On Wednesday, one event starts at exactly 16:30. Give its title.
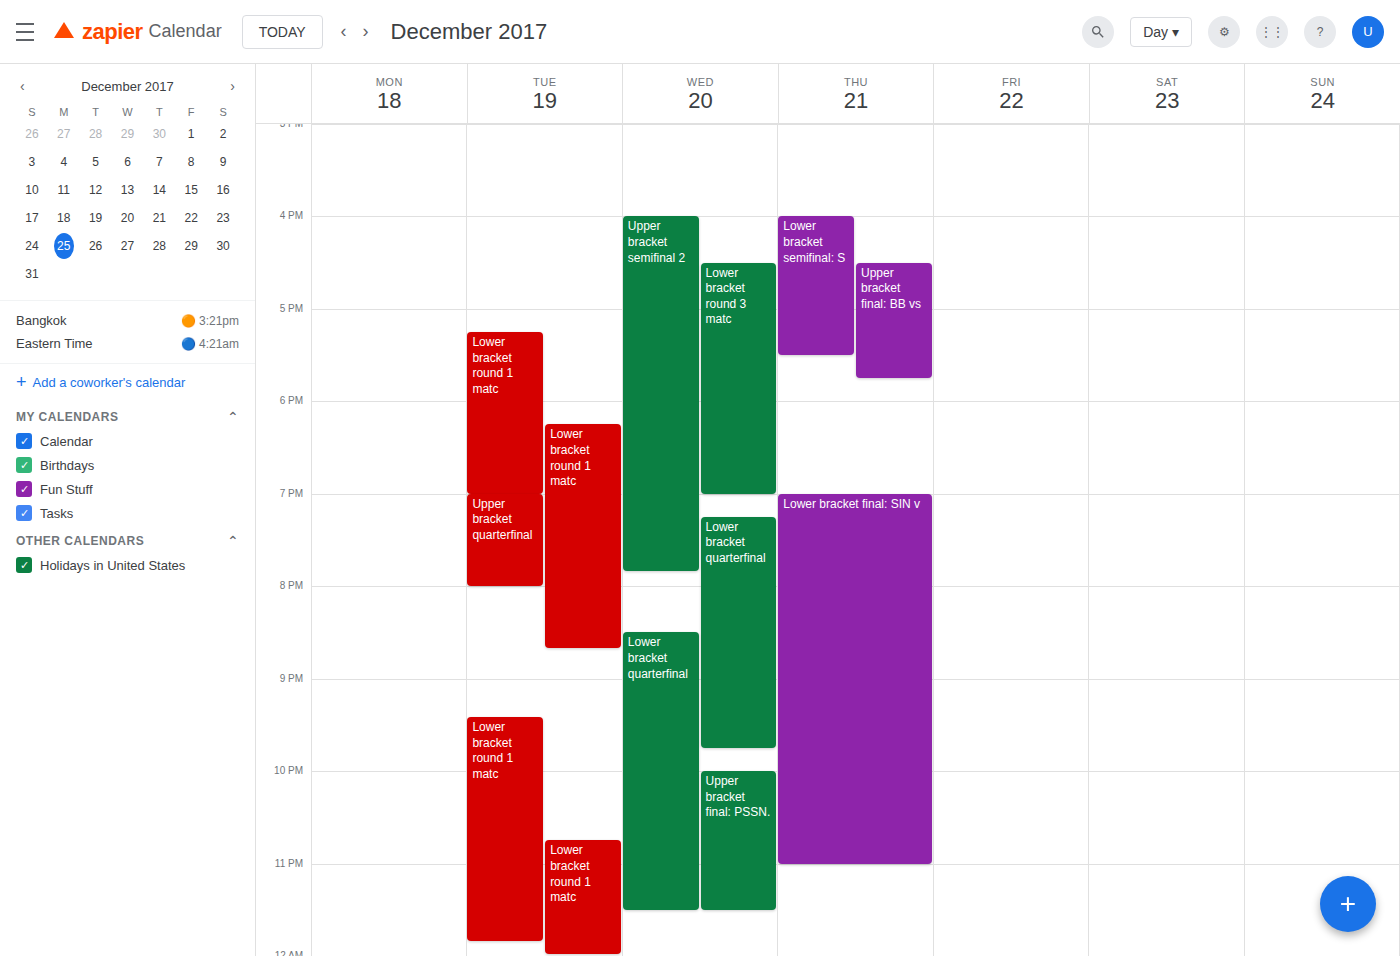
"Lower bracket round 3 matc"